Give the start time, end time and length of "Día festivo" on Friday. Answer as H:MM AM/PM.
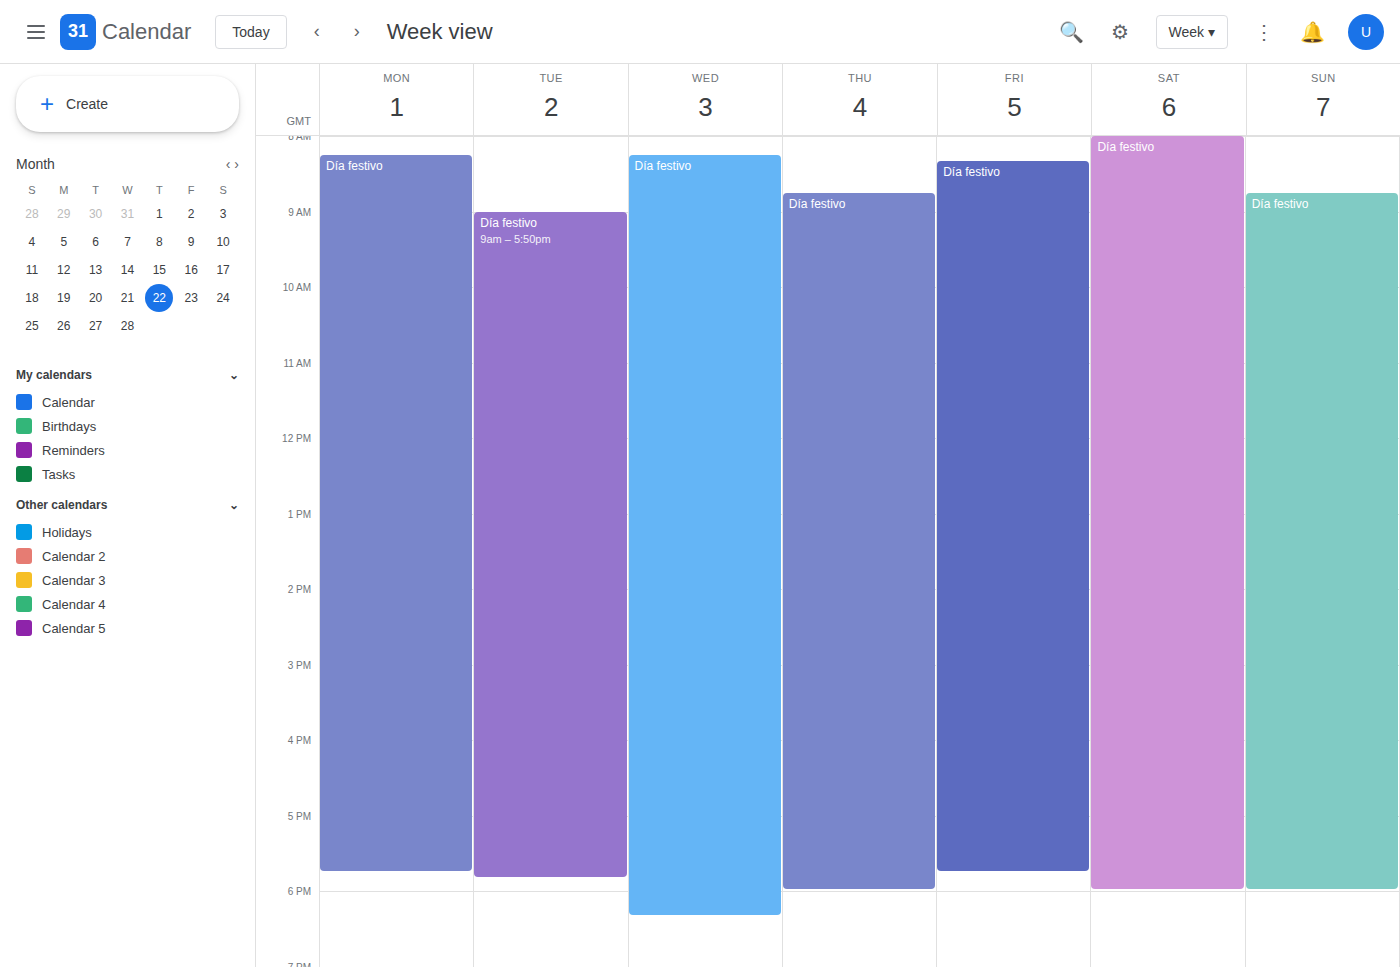
8:20 AM to 5:45 PM, 9 hours 25 minutes